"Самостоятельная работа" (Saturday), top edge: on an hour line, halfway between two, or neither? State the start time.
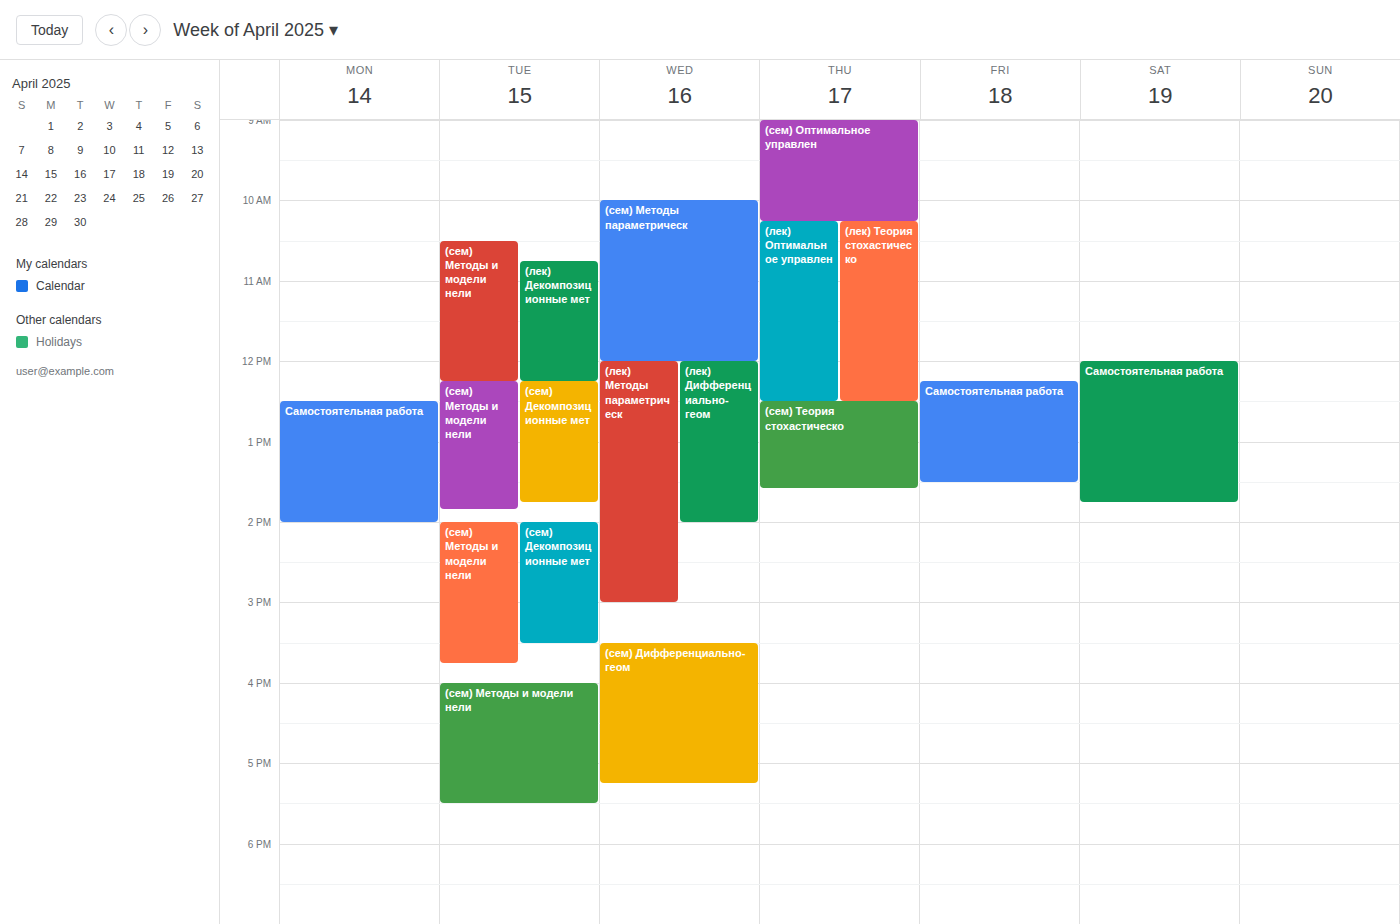
12:00 PM -- exactly on the 12 PM line.